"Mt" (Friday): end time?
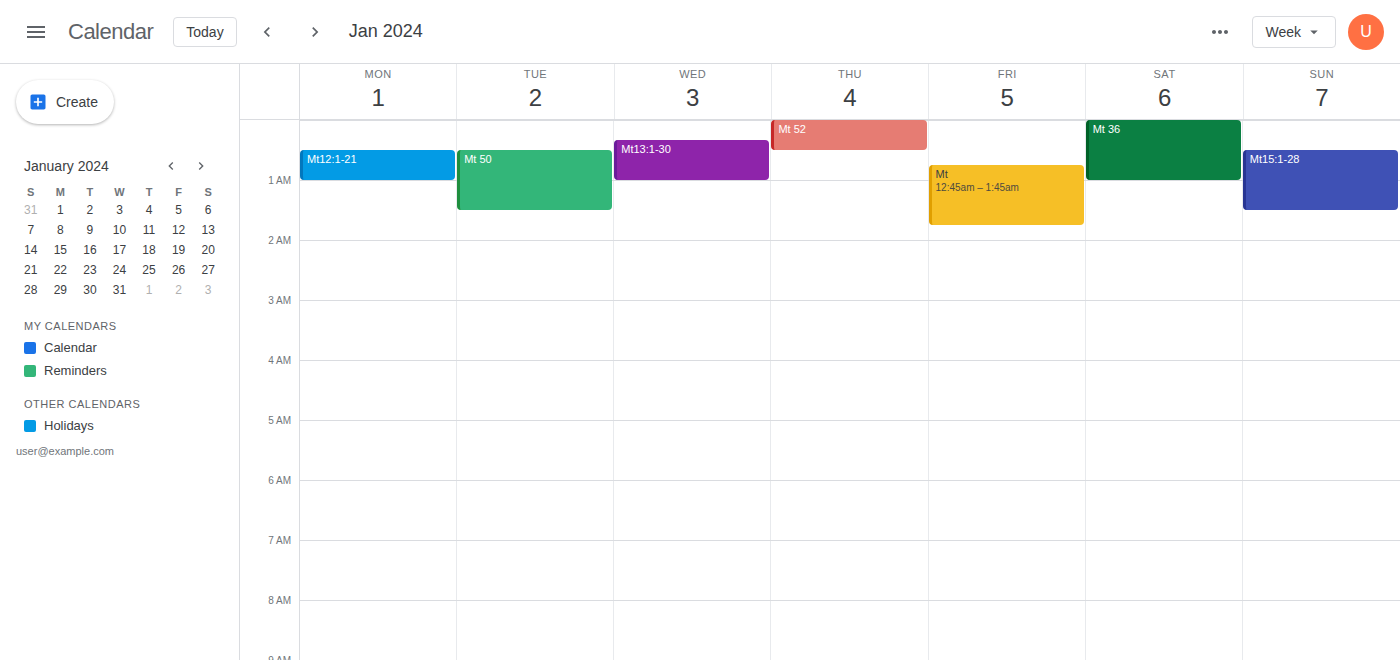
1:45 AM